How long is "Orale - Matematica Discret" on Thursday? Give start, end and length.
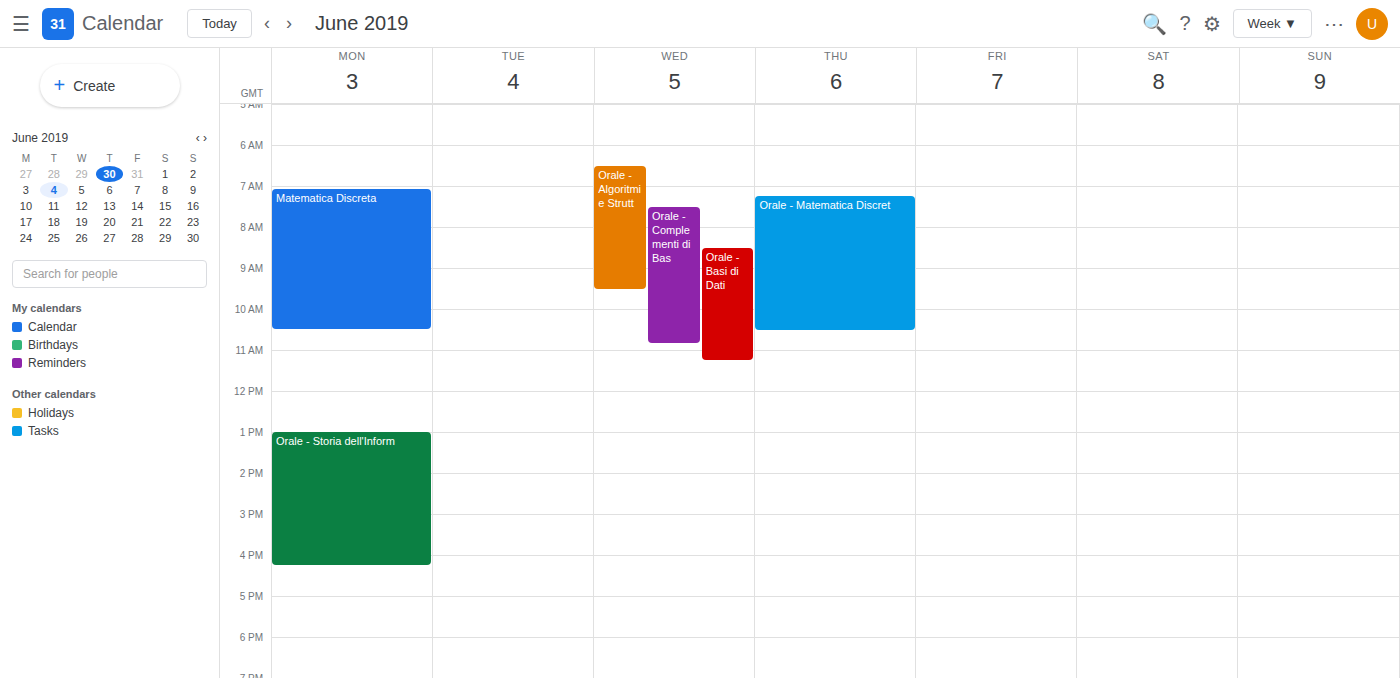
7:15 AM to 10:30 AM, 3 hours 15 minutes